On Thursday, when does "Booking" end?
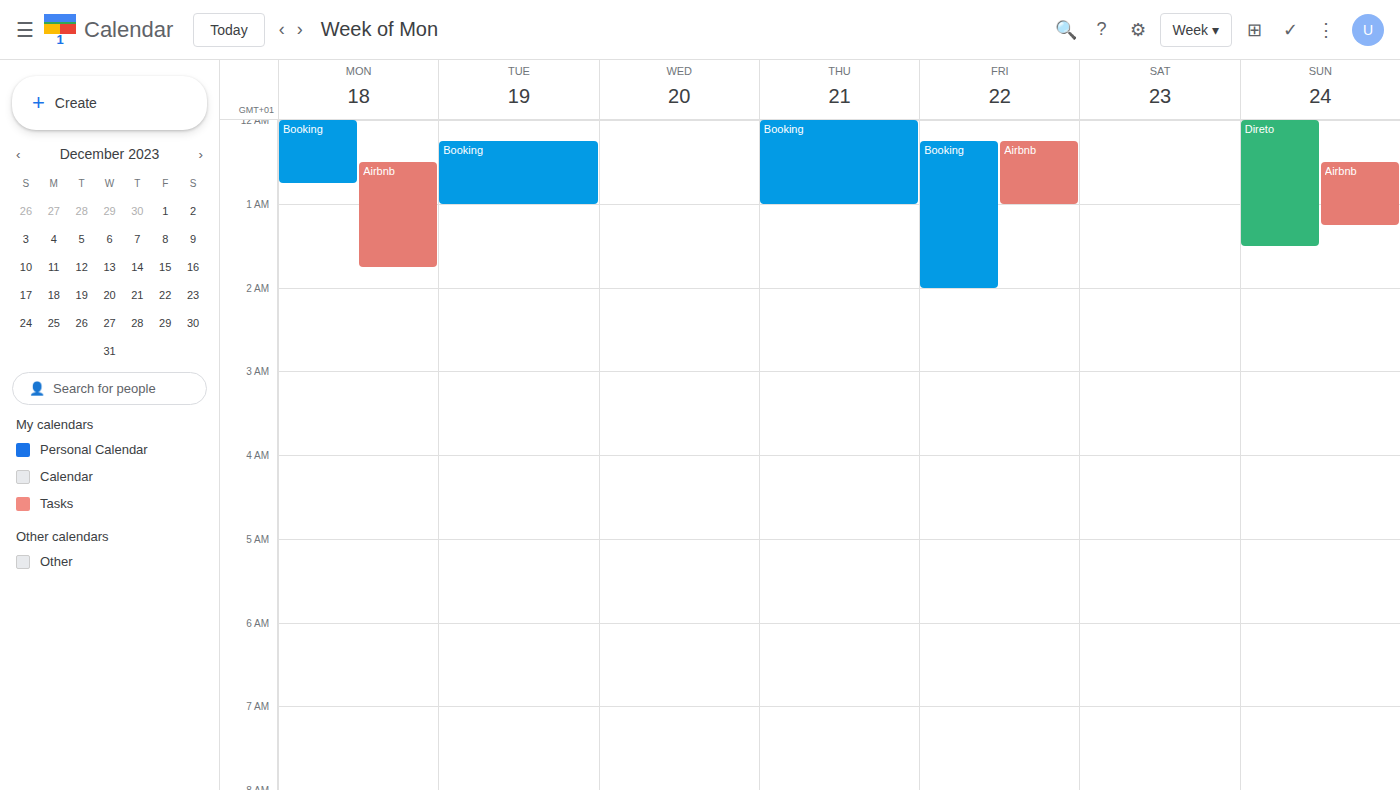
1:00 AM